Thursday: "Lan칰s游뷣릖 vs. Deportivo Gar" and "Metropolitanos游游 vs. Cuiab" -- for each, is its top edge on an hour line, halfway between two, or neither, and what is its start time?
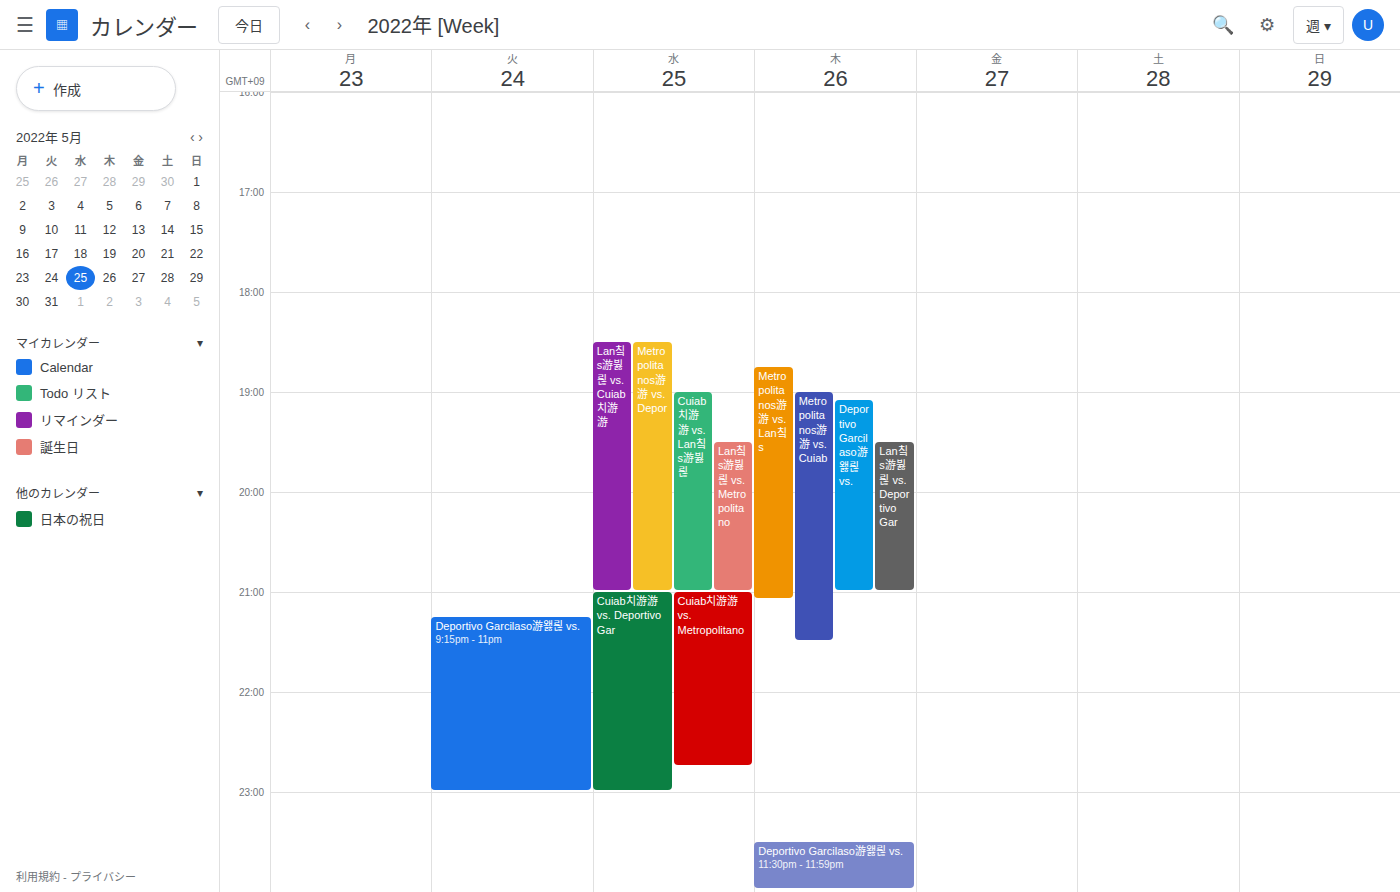
"Lan칰s游뷣릖 vs. Deportivo Gar": 19:30, halfway between the 19:00 and 20:00 lines. "Metropolitanos游游 vs. Cuiab": 19:00, exactly on the 19:00 line.